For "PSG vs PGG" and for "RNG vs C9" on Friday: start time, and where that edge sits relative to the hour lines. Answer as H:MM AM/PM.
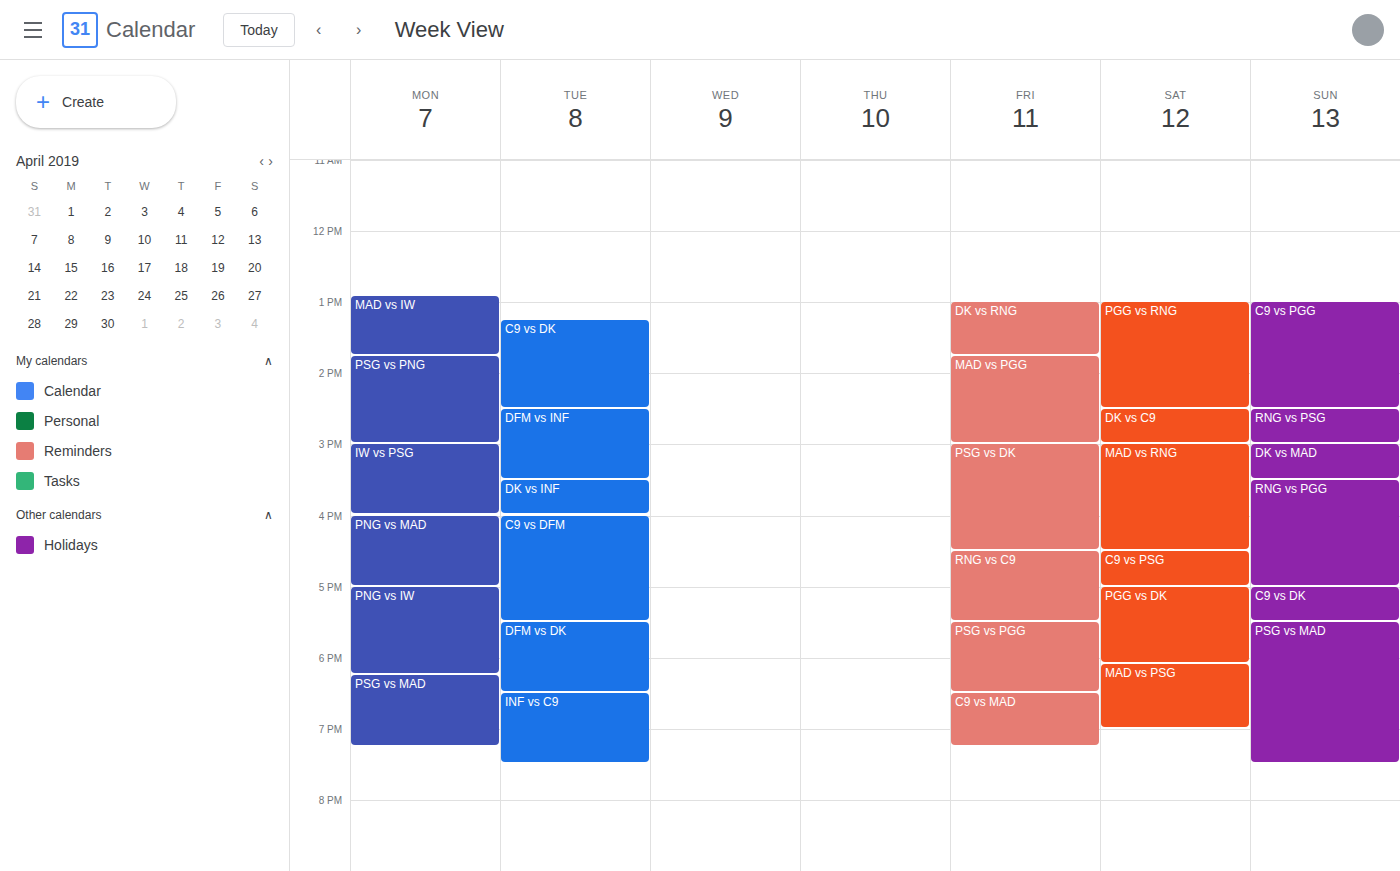
"PSG vs PGG": 5:30 PM, halfway between the 5 PM and 6 PM lines. "RNG vs C9": 4:30 PM, halfway between the 4 PM and 5 PM lines.